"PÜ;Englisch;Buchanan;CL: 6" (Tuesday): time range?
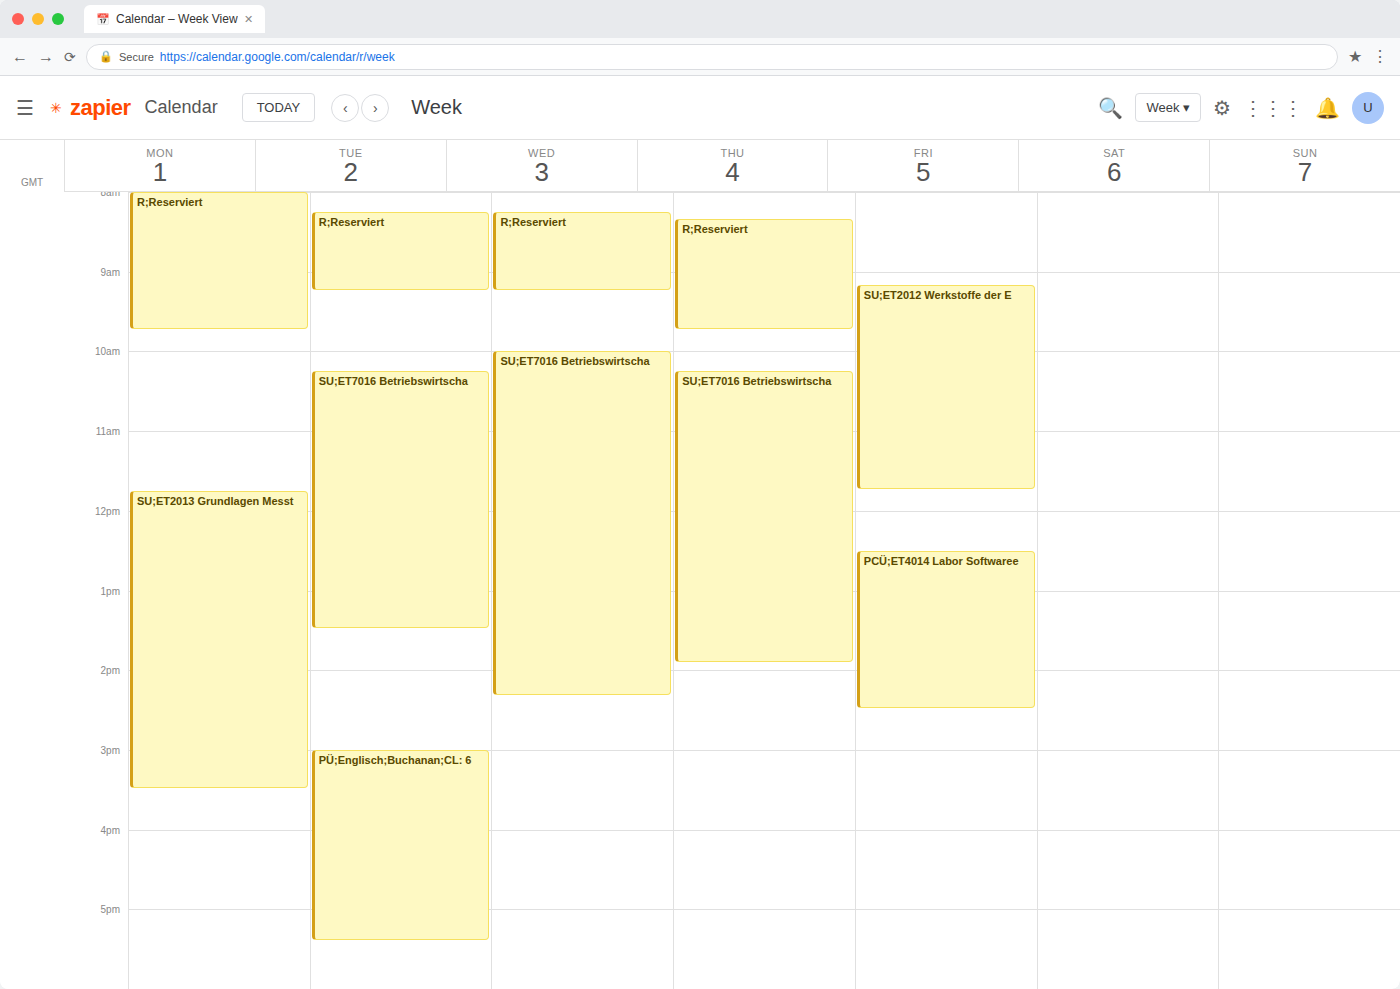
3:00 PM to 5:25 PM